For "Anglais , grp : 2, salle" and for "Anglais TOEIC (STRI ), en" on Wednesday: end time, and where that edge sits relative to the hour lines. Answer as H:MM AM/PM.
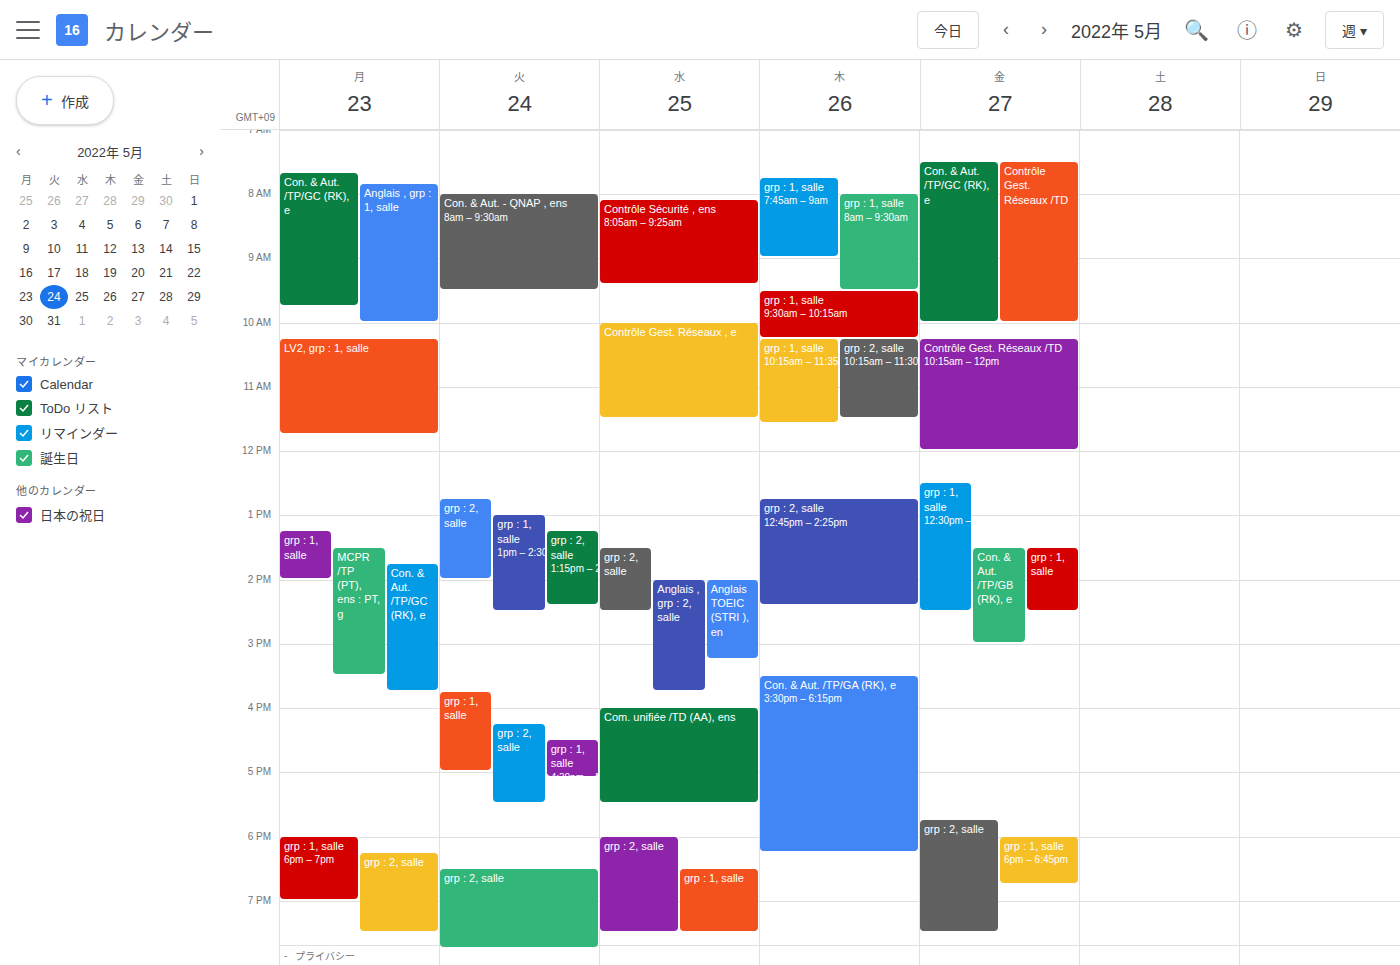
"Anglais , grp : 2, salle": 3:45 PM, neither: three quarters of the way from the 3 PM line to the 4 PM line. "Anglais TOEIC (STRI ), en": 3:15 PM, neither: a quarter of the way from the 3 PM line to the 4 PM line.